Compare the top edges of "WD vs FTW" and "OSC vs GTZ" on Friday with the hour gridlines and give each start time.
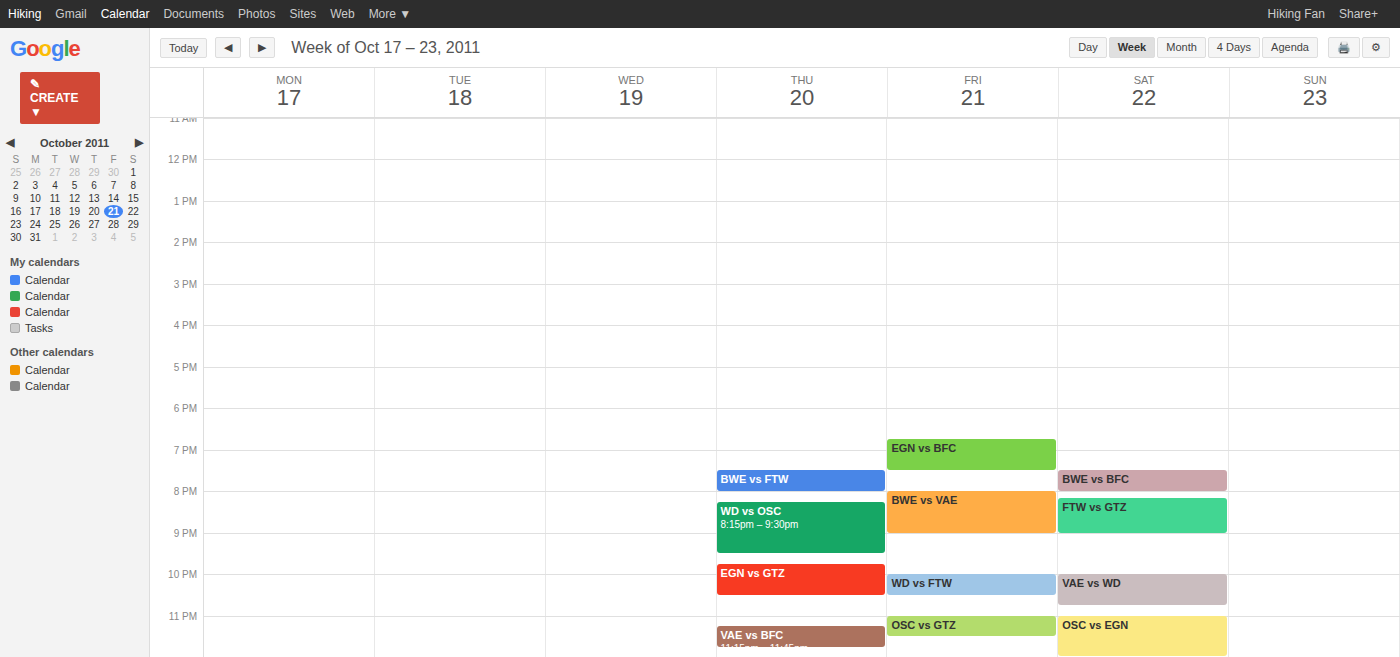
"WD vs FTW": 10:00 PM, exactly on the 10 PM line. "OSC vs GTZ": 11:00 PM, exactly on the 11 PM line.